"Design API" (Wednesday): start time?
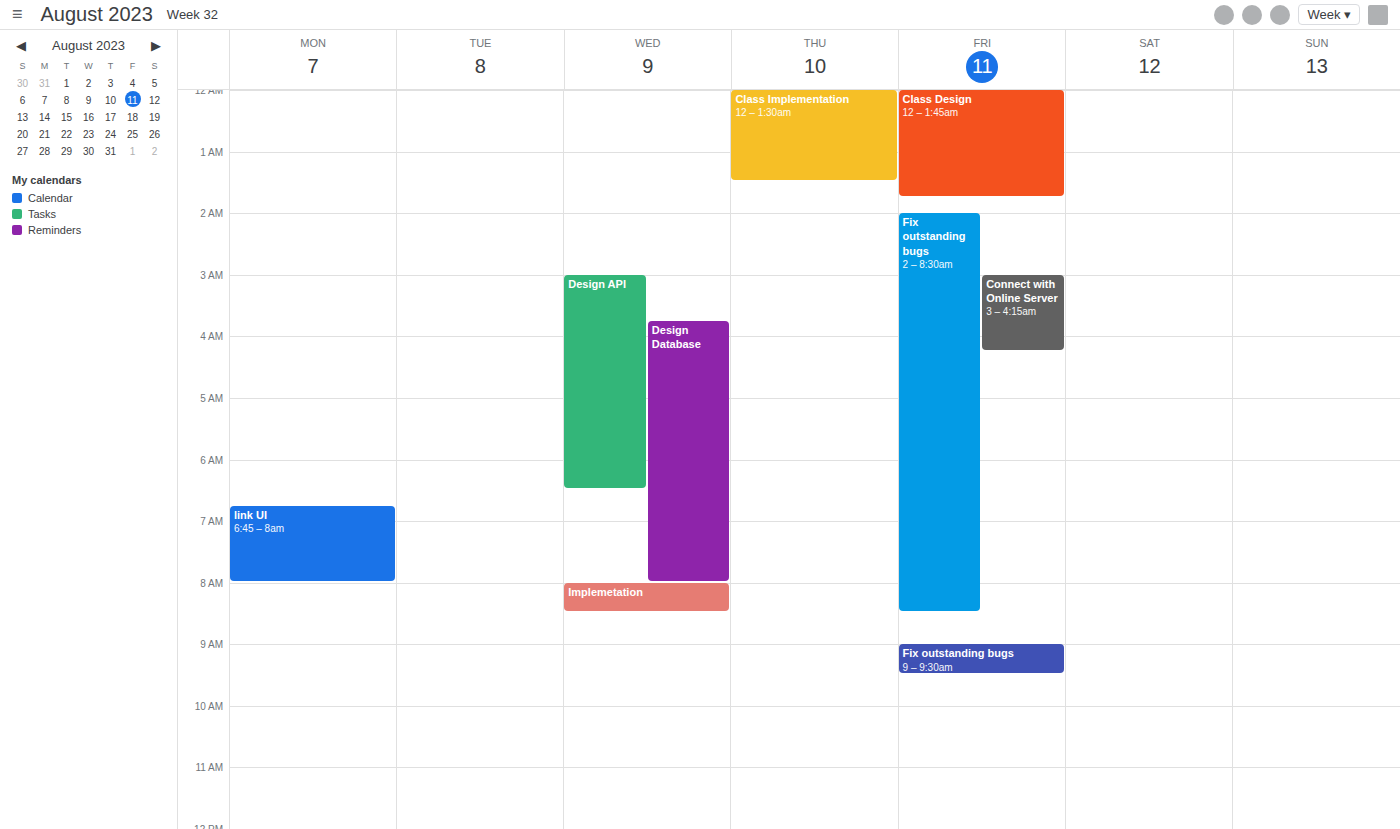
3:00 AM